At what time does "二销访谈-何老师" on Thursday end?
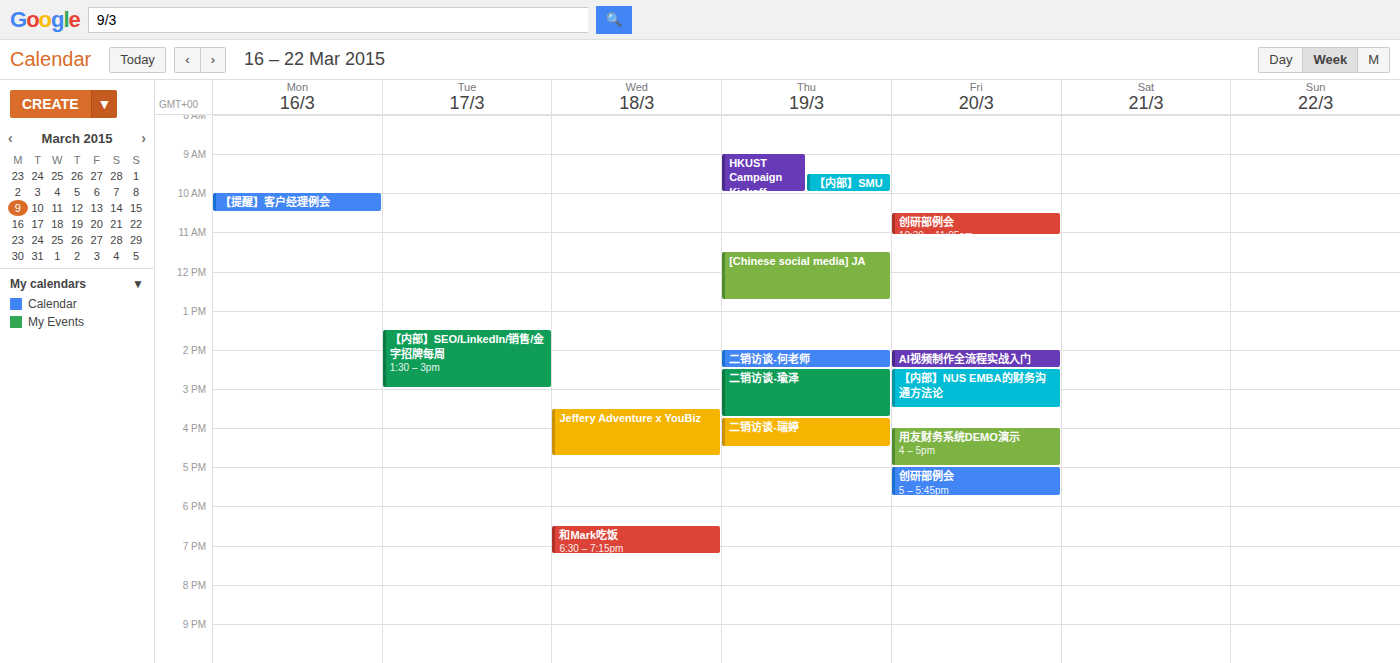
2:30 PM